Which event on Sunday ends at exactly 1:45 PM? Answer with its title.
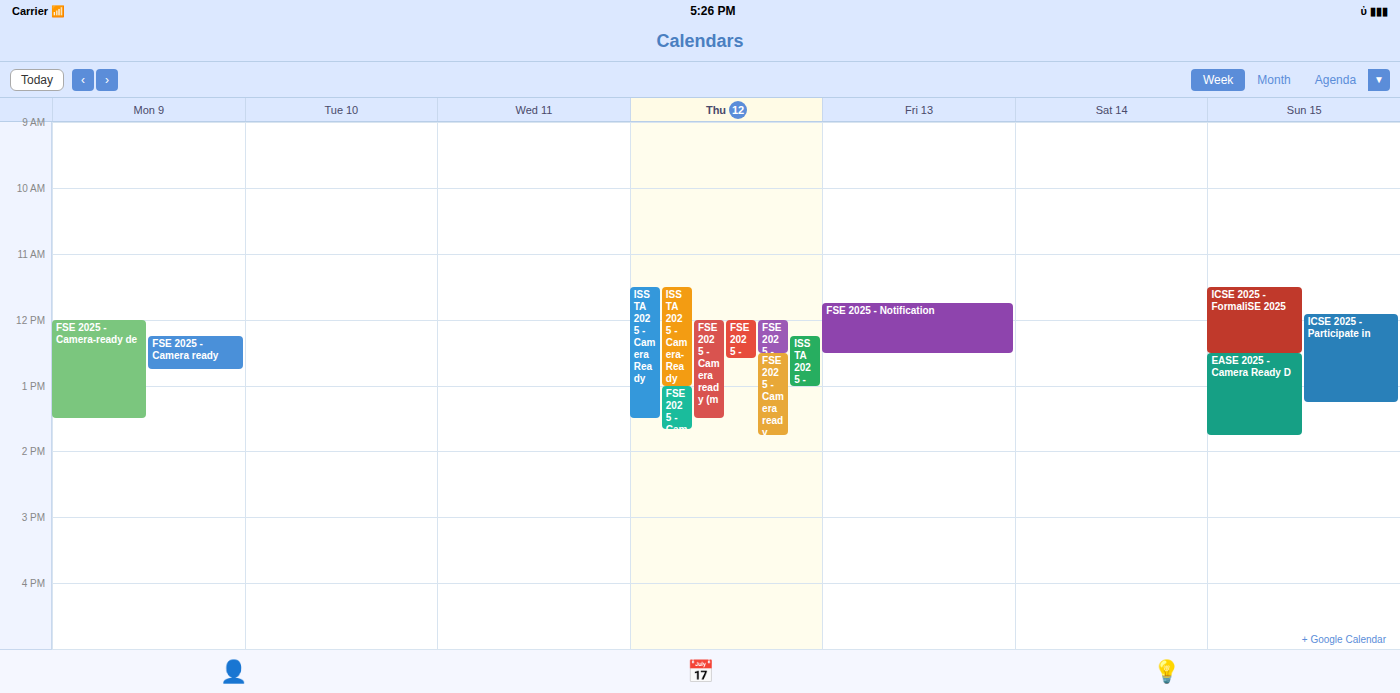
"EASE 2025 - Camera Ready D"